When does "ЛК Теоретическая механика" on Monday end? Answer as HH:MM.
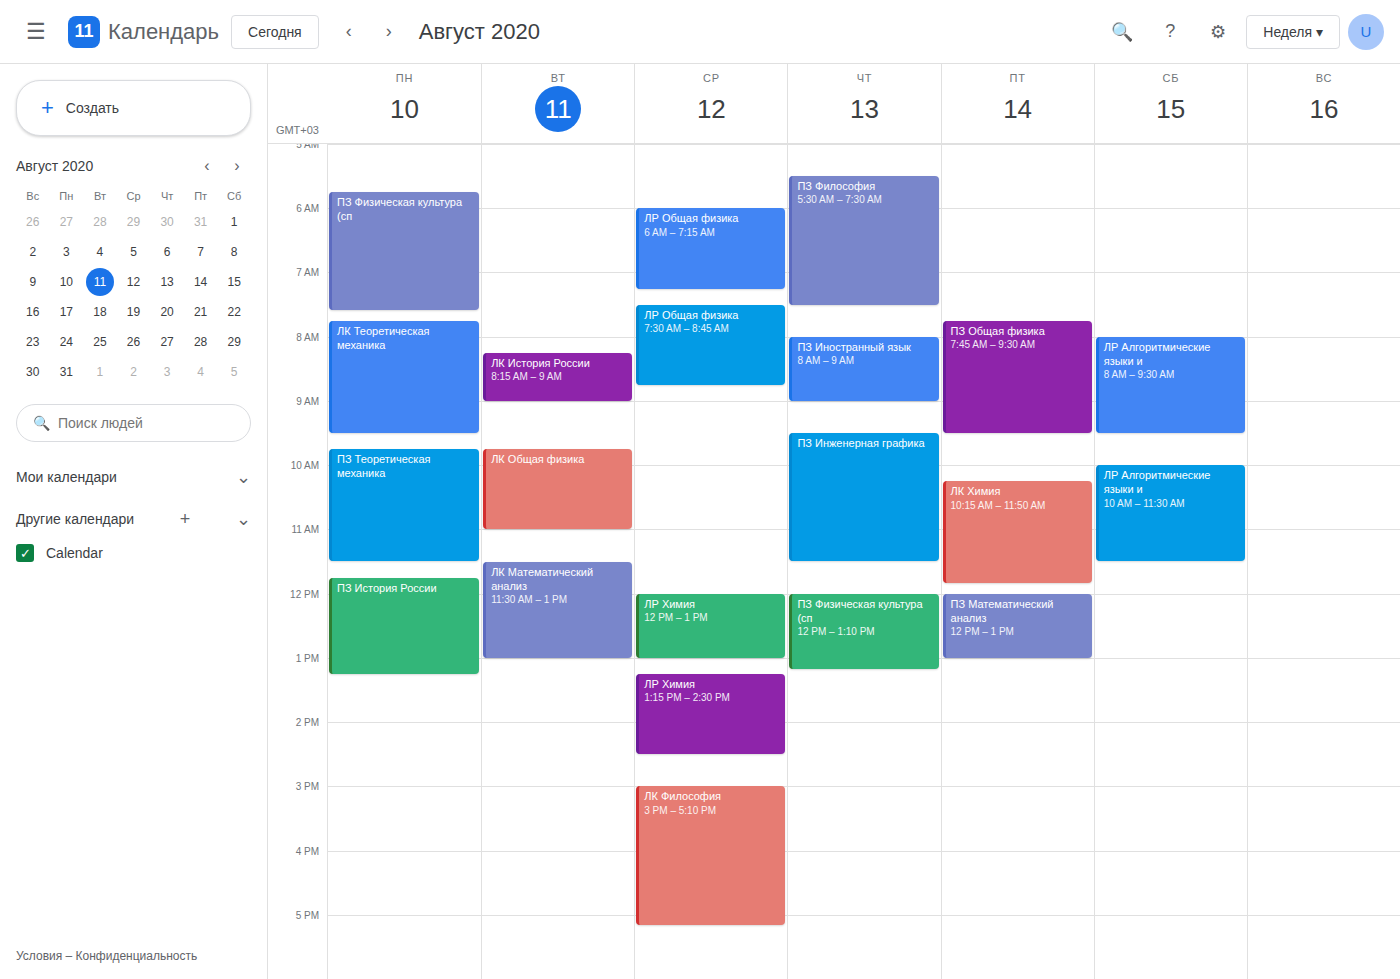
09:30